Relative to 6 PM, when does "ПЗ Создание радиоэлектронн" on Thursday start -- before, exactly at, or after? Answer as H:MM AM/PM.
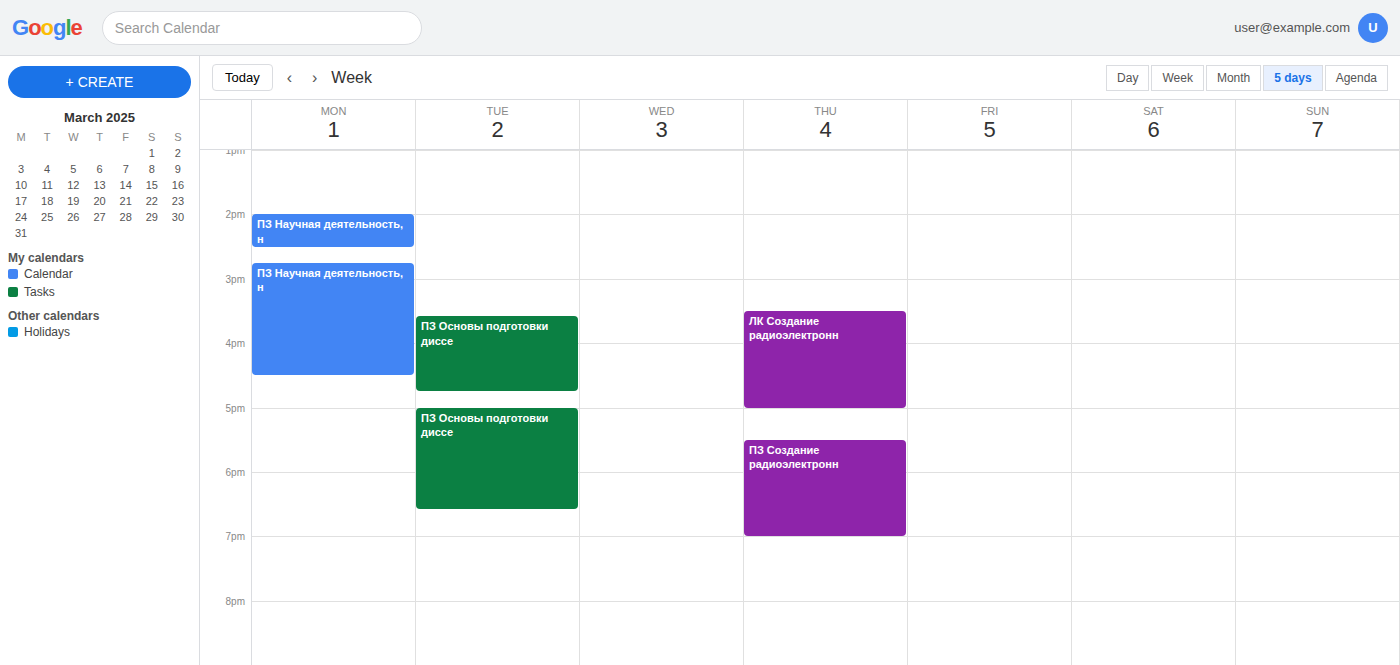
5:30 PM -- before 6 PM, 30 minutes above the 6 PM line.